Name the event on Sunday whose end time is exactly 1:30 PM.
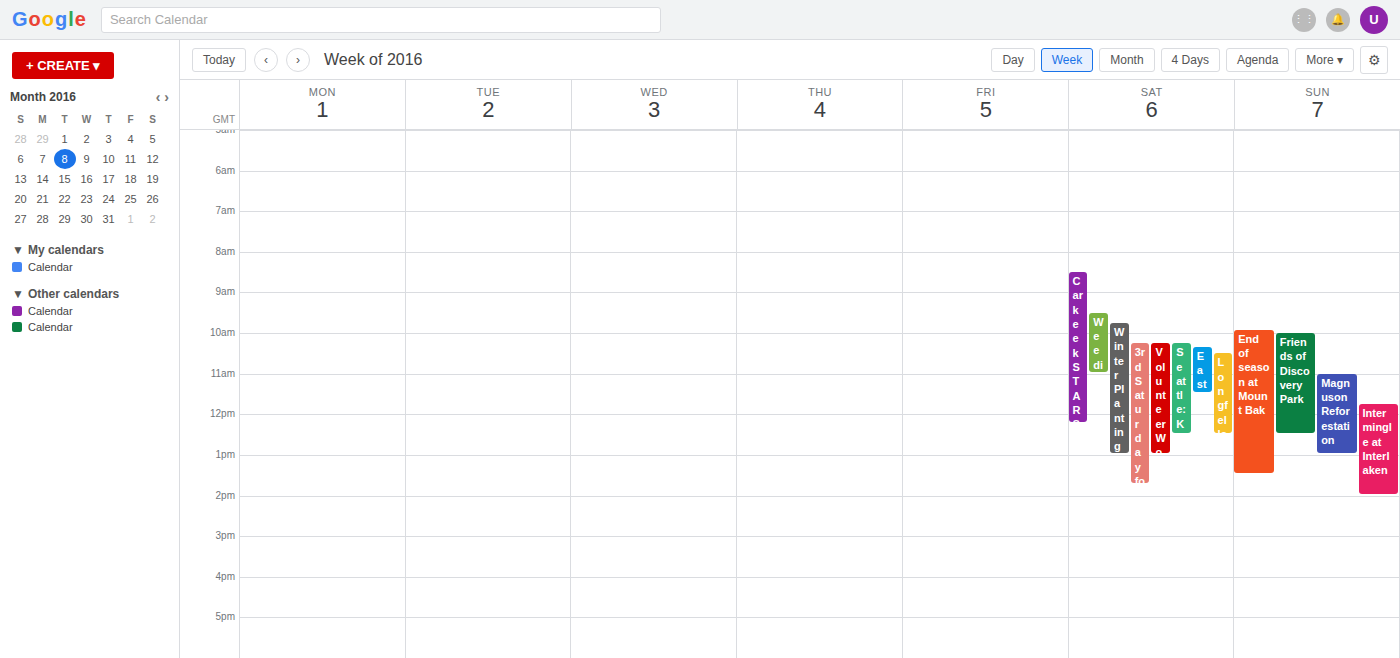
"End of season at Mount Bak"